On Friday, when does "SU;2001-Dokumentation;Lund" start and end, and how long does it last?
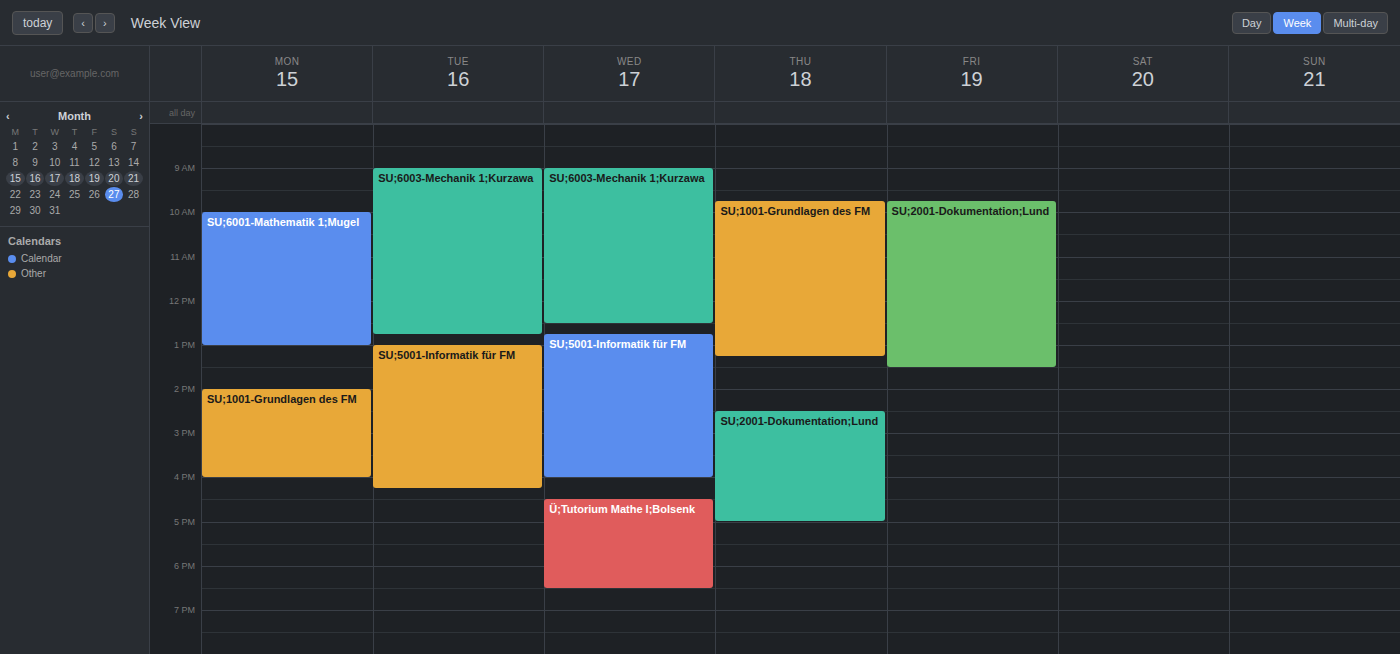
9:45 AM to 1:30 PM, 3 hours 45 minutes